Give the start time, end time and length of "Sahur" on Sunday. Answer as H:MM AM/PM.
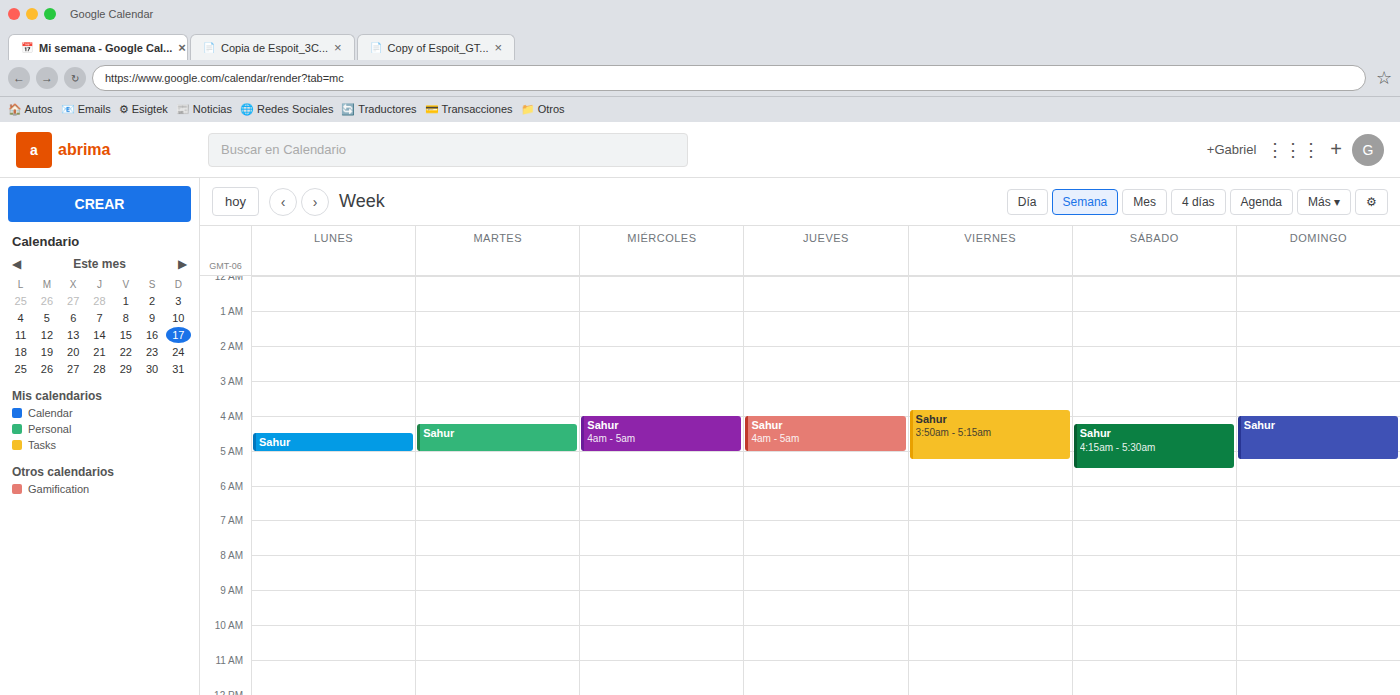
4:00 AM to 5:15 AM, 1 hour 15 minutes